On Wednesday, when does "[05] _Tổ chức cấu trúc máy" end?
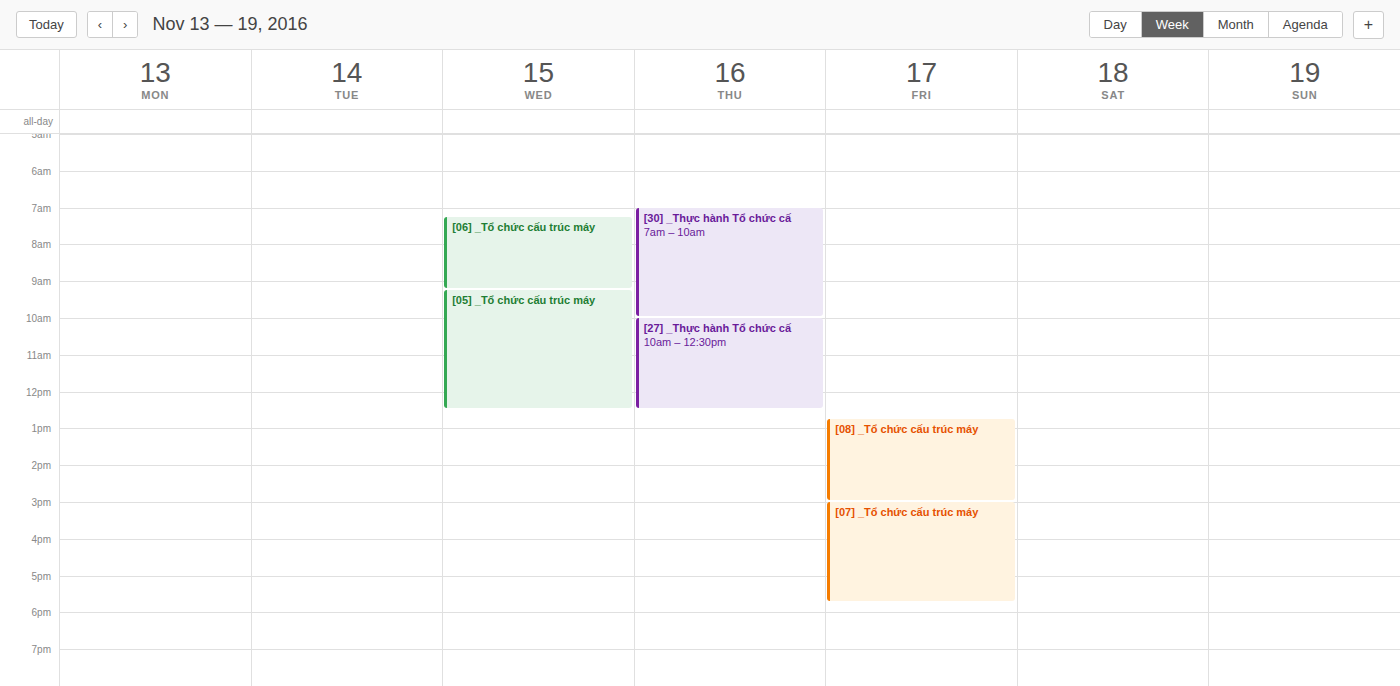
12:30 PM